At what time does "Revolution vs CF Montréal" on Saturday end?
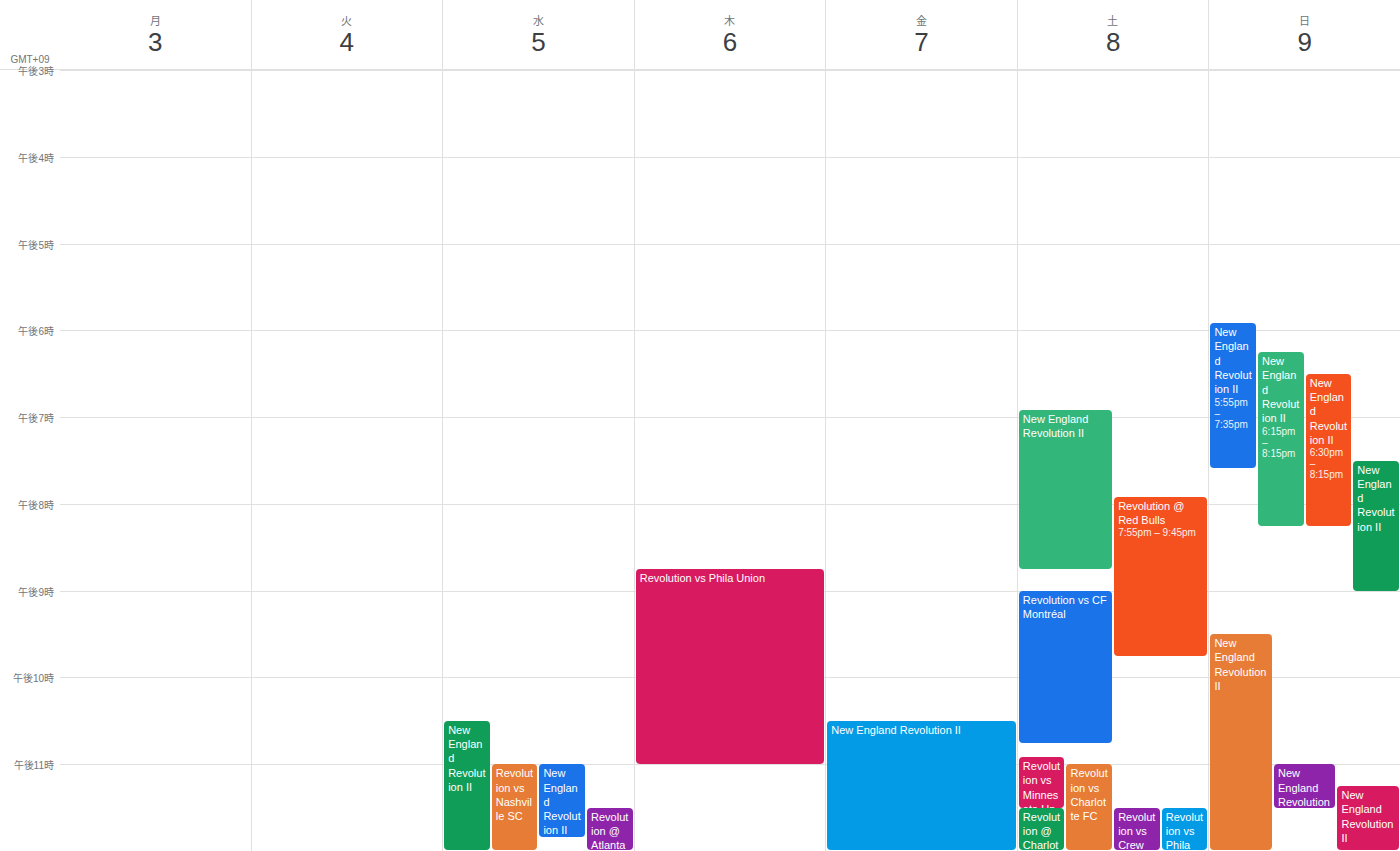
22:45